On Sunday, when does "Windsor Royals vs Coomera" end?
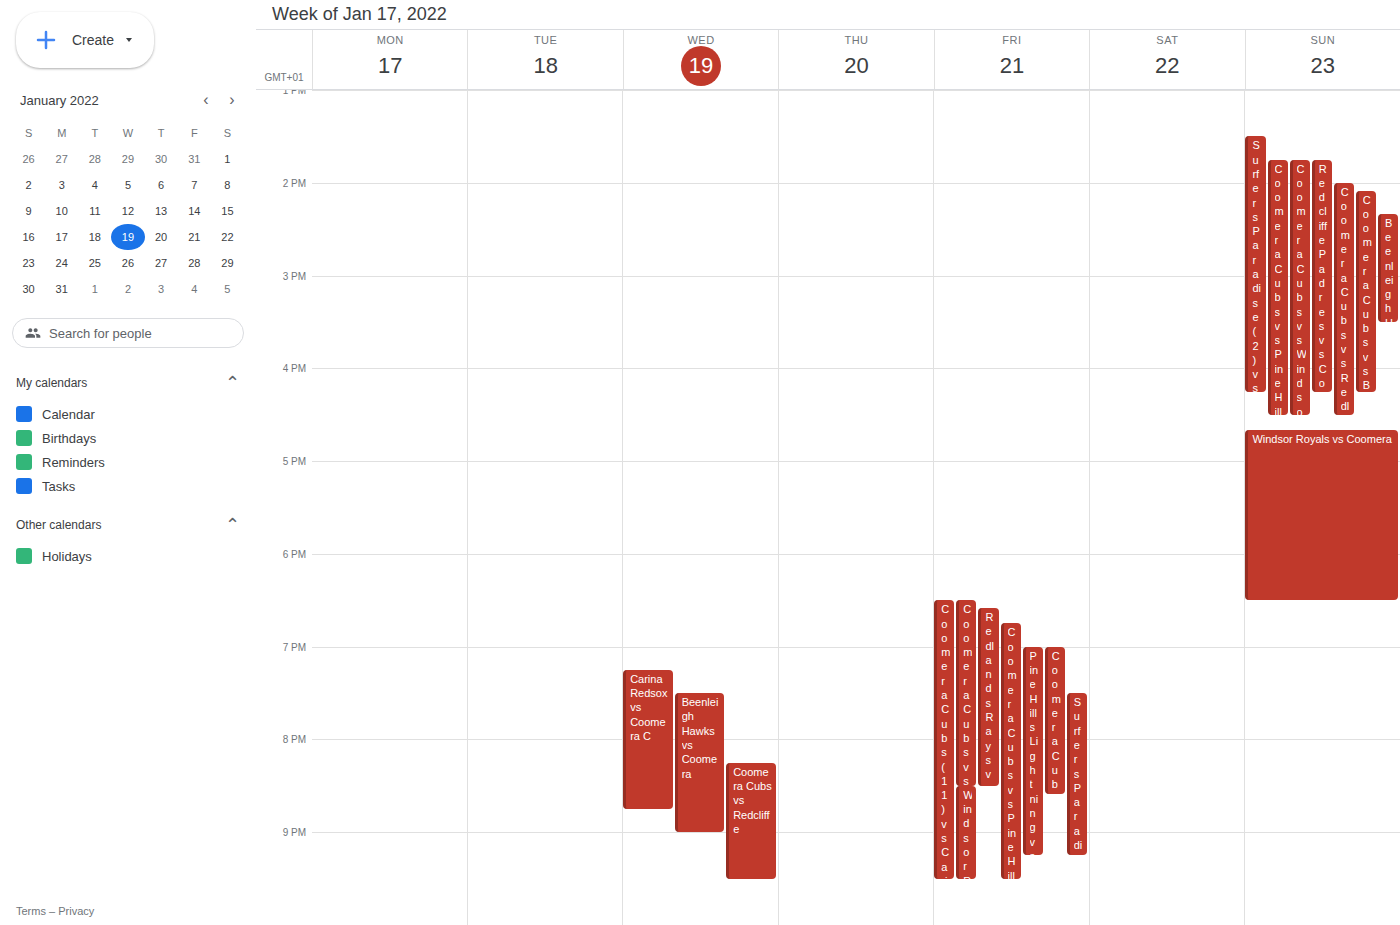
6:30 PM